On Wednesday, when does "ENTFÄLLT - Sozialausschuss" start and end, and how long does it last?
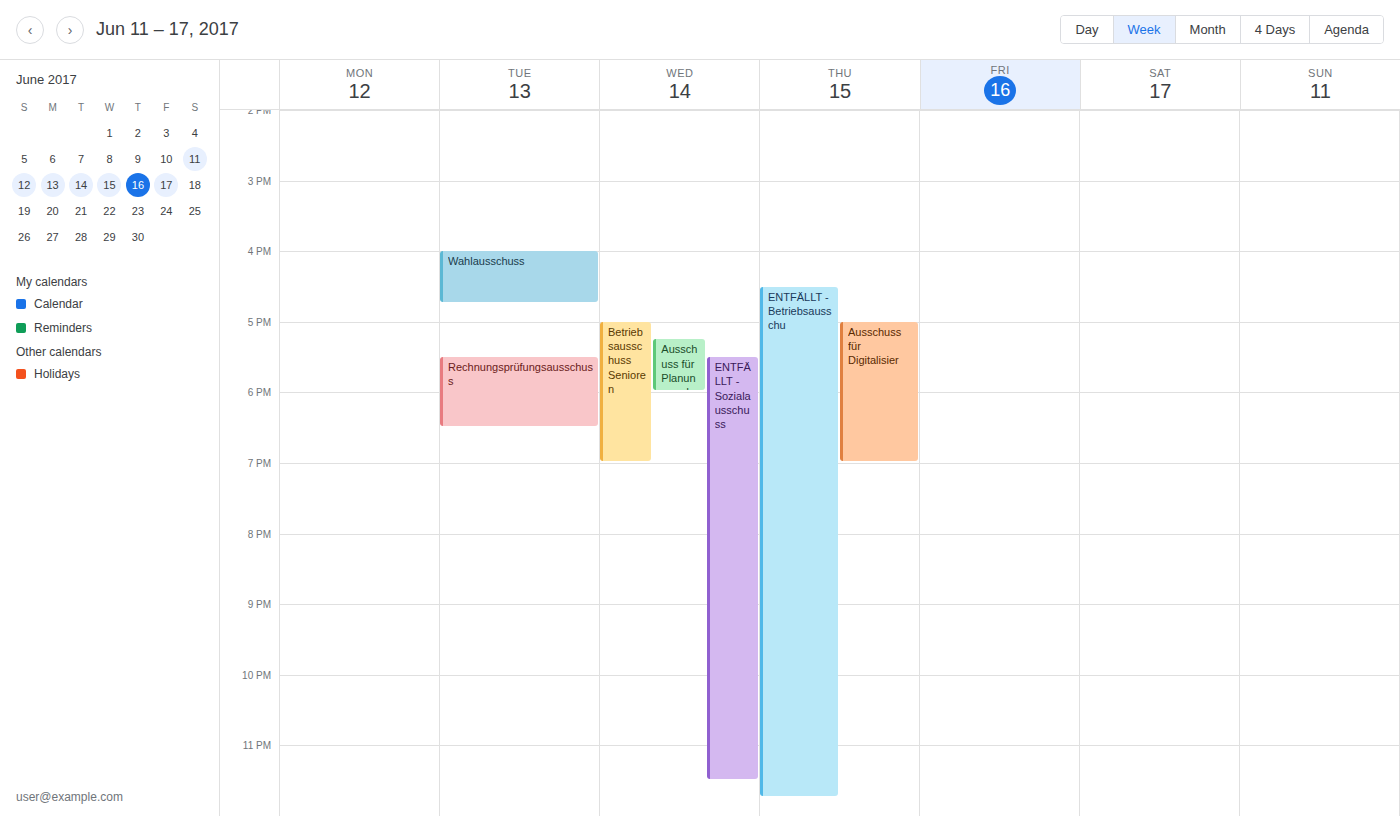
5:30 PM to 11:30 PM, 6 hours